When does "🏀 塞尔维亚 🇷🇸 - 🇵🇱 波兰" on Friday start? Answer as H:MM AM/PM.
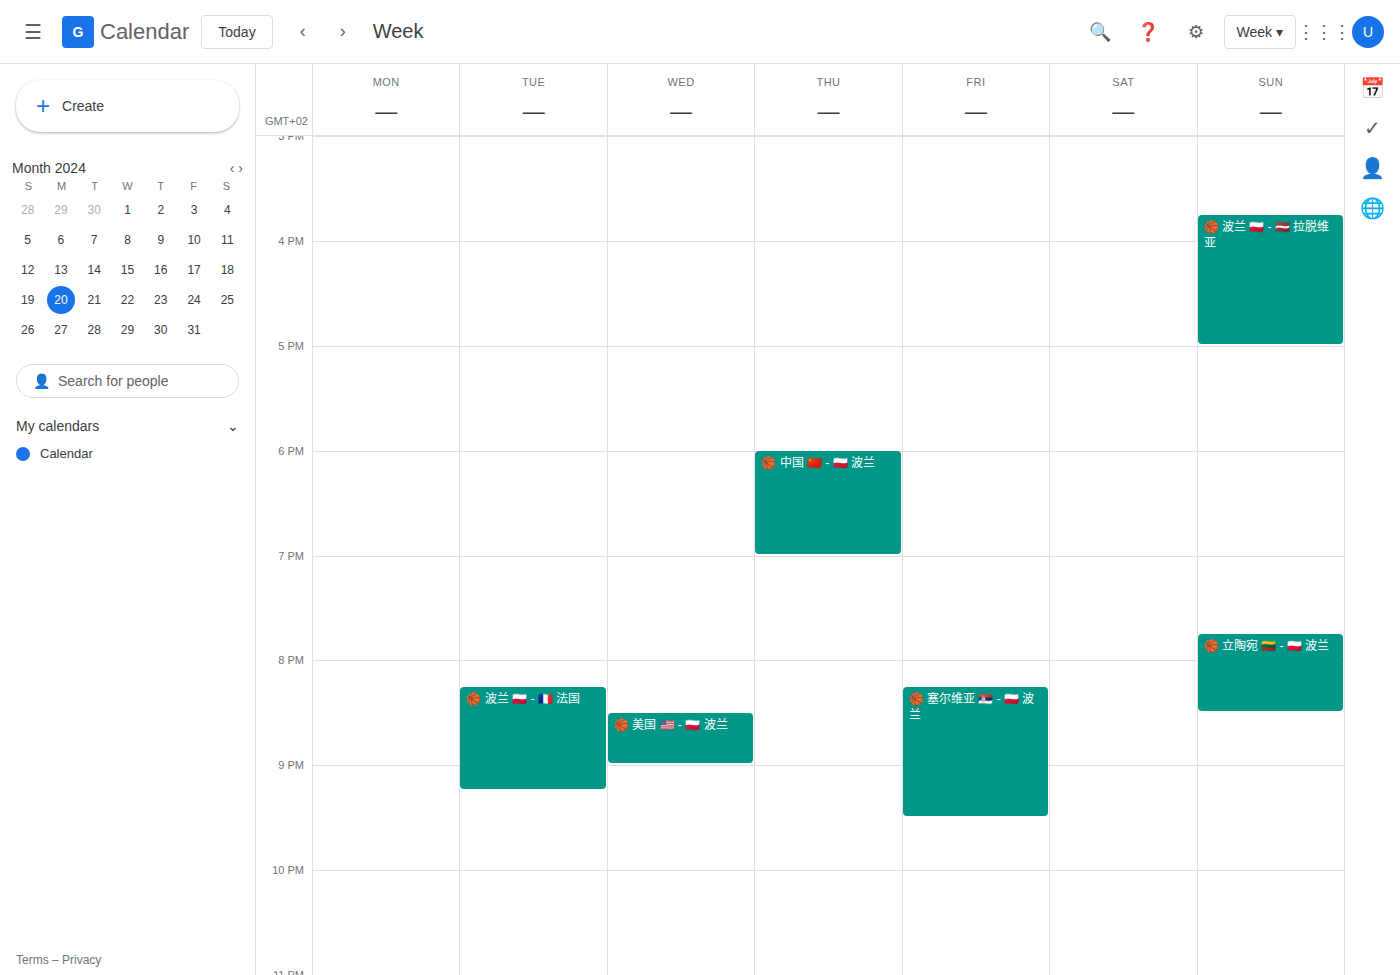
8:15 PM